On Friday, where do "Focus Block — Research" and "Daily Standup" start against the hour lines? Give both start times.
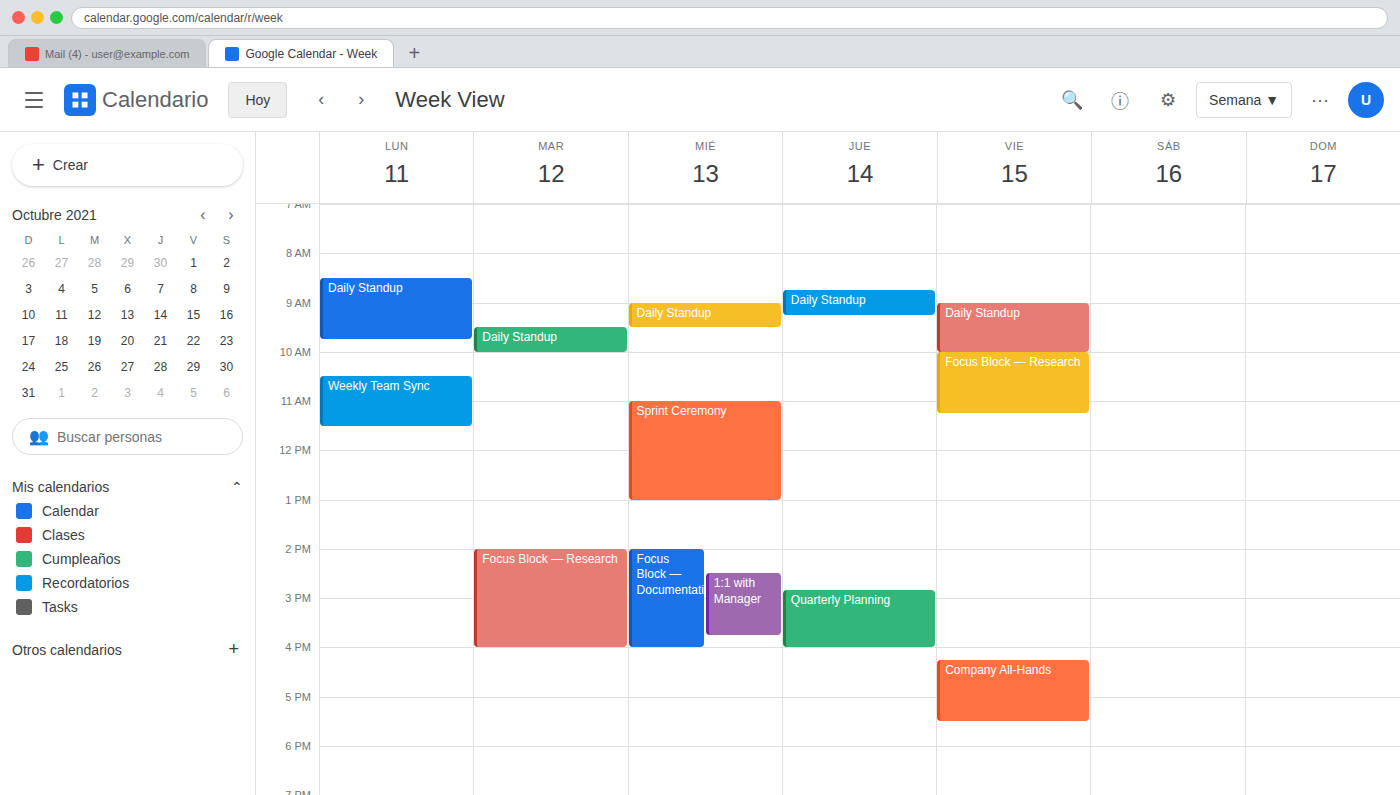
"Focus Block — Research": 10:00, exactly on the 10:00 line. "Daily Standup": 09:00, exactly on the 09:00 line.